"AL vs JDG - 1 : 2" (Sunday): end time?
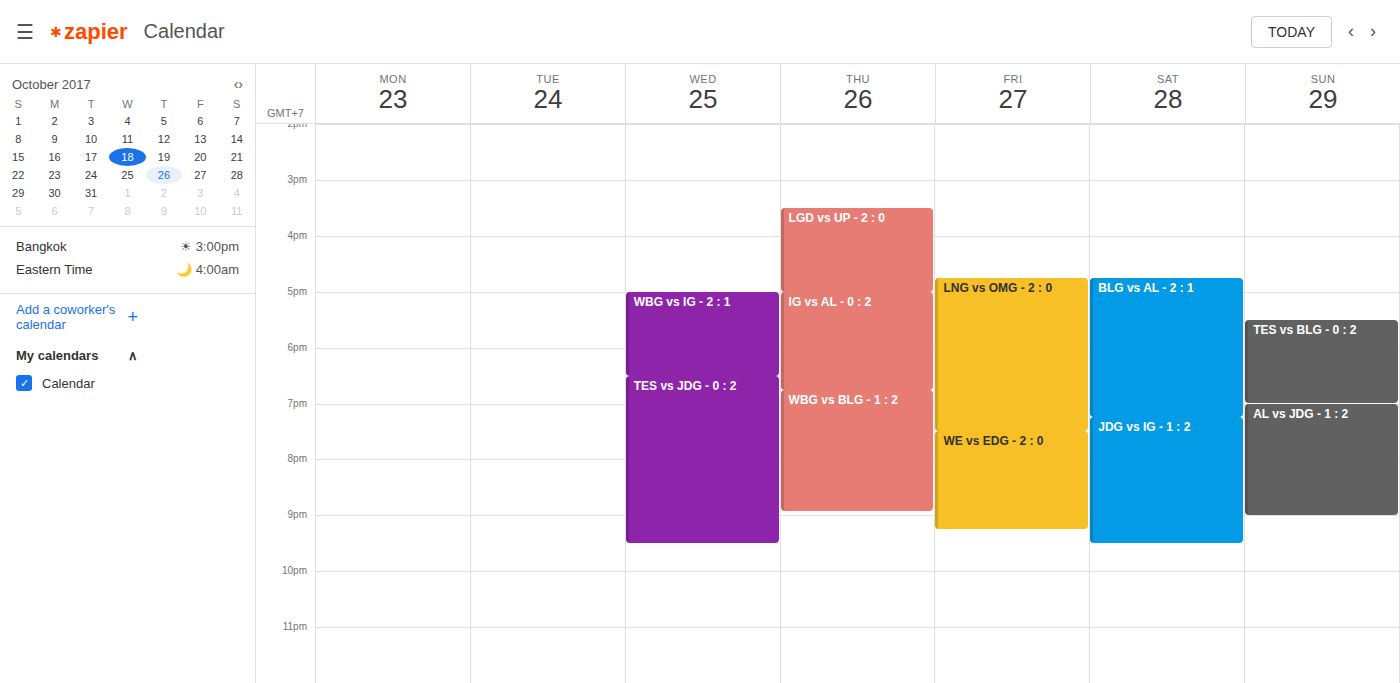
9:00 PM